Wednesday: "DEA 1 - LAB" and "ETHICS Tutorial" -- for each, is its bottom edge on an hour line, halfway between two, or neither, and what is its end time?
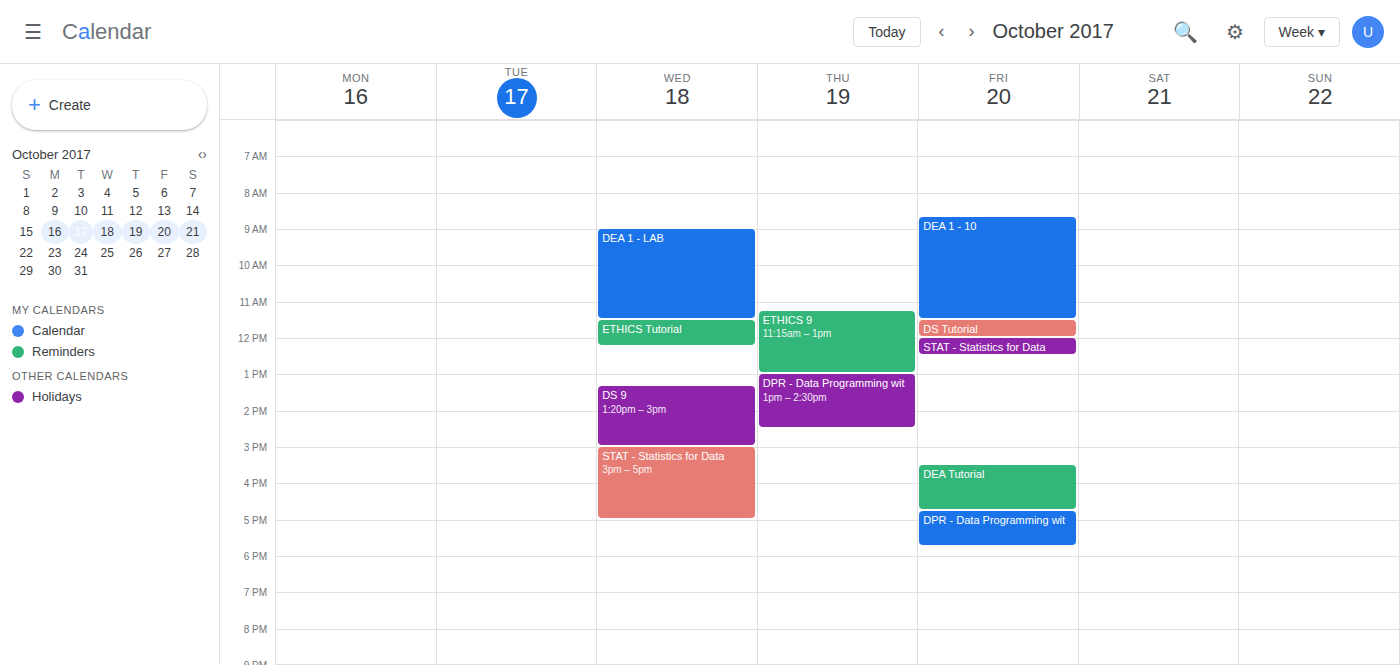
"DEA 1 - LAB": 11:30 AM, halfway between the 11 AM and 12 PM lines. "ETHICS Tutorial": 12:15 PM, neither: a quarter of the way from the 12 PM line to the 1 PM line.